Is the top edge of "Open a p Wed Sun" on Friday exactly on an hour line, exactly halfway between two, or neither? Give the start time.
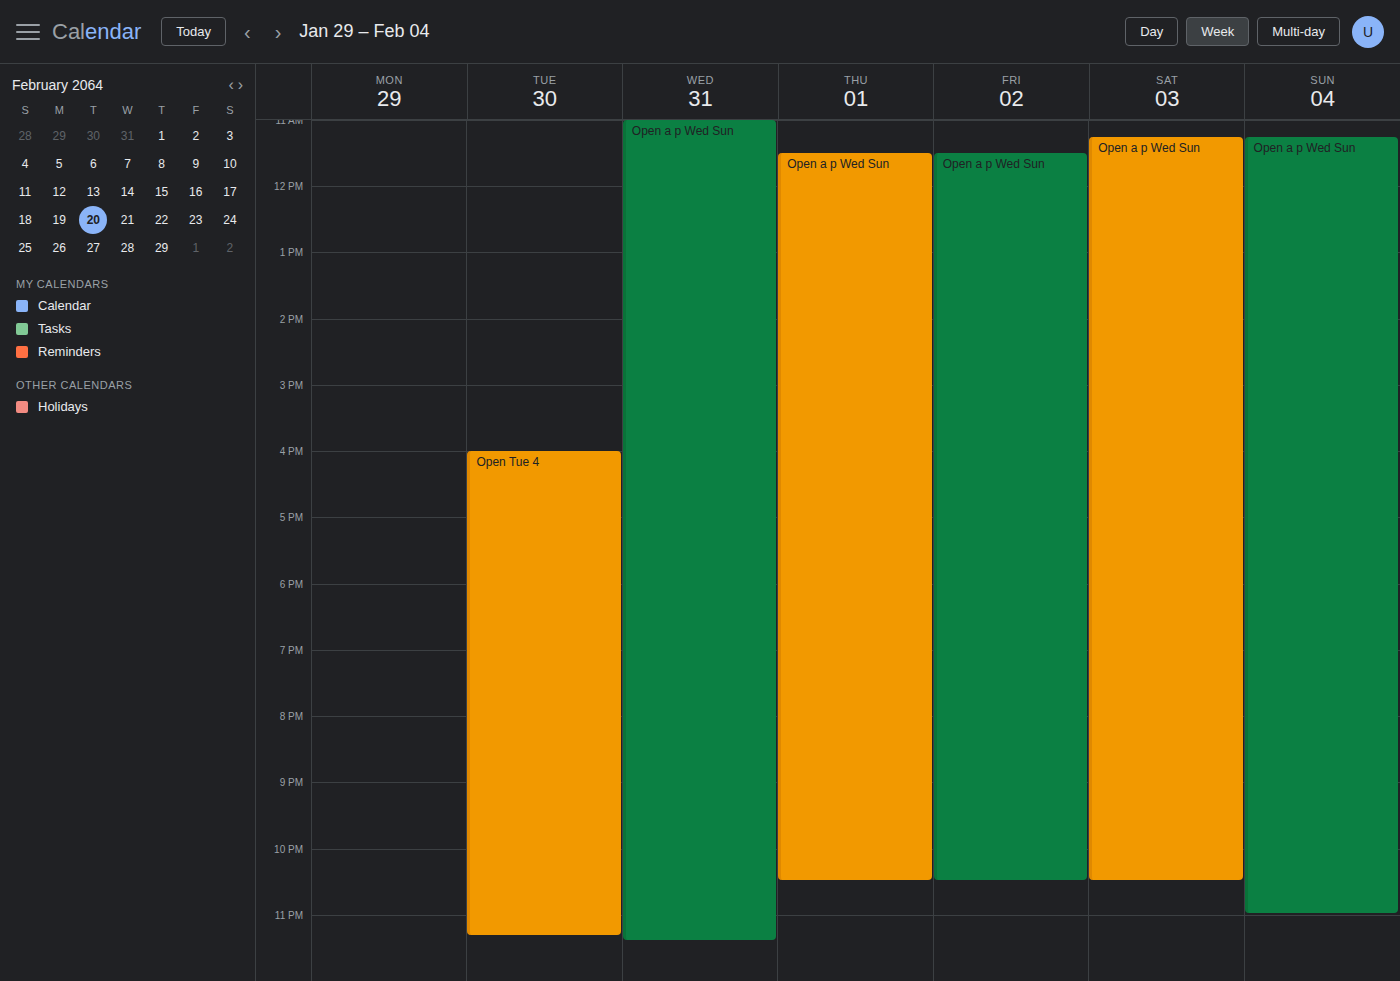
11:30 -- halfway between the 11:00 and 12:00 lines.